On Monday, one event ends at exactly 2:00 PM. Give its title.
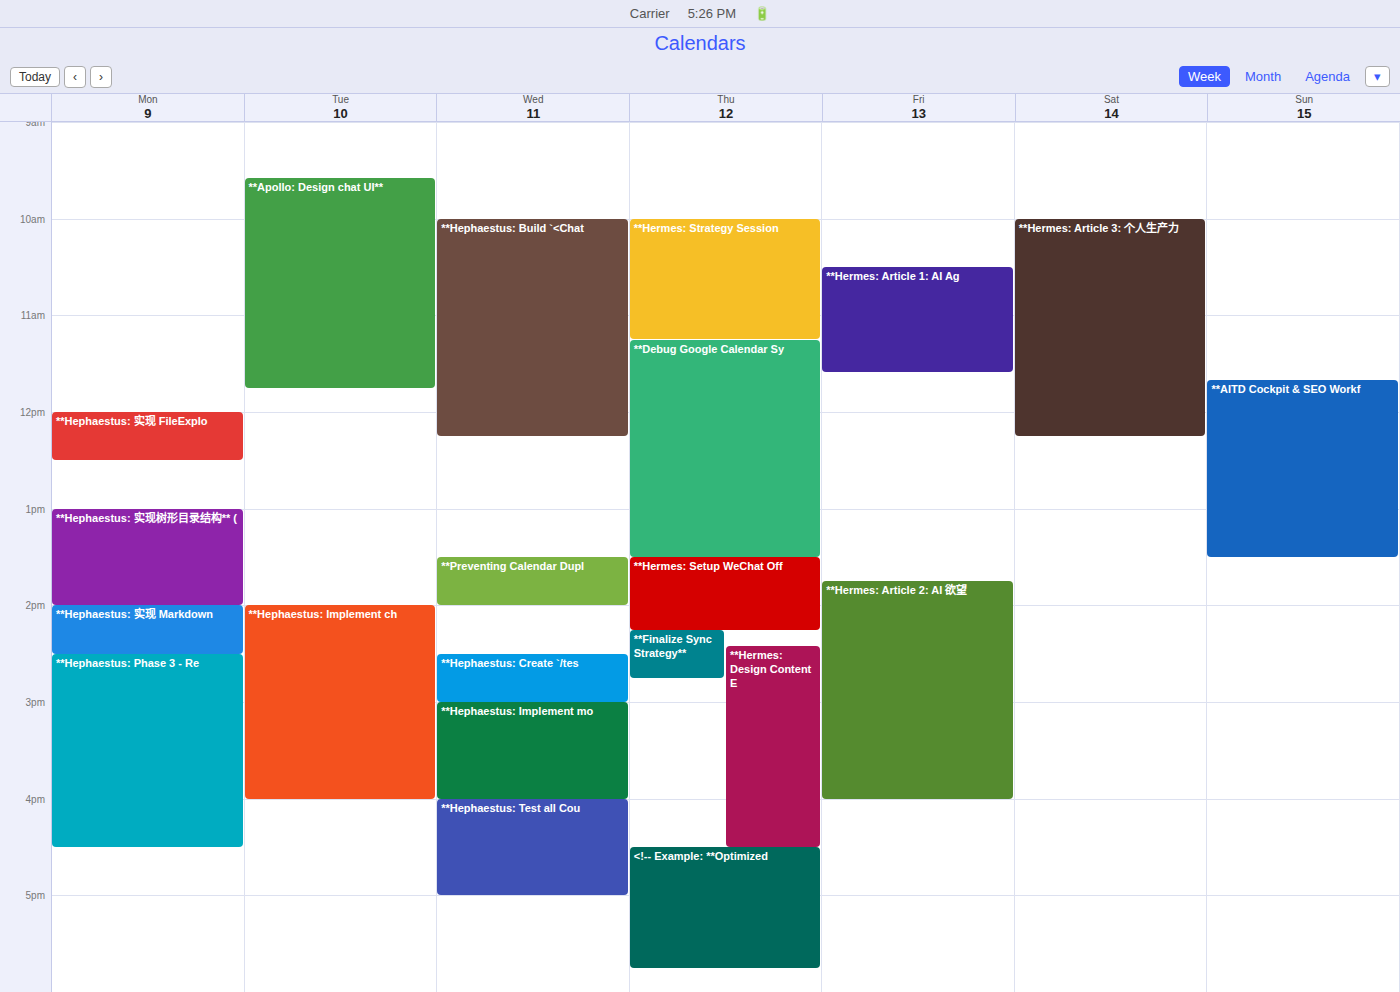
"**Hephaestus: 实现树形目录结构** ("